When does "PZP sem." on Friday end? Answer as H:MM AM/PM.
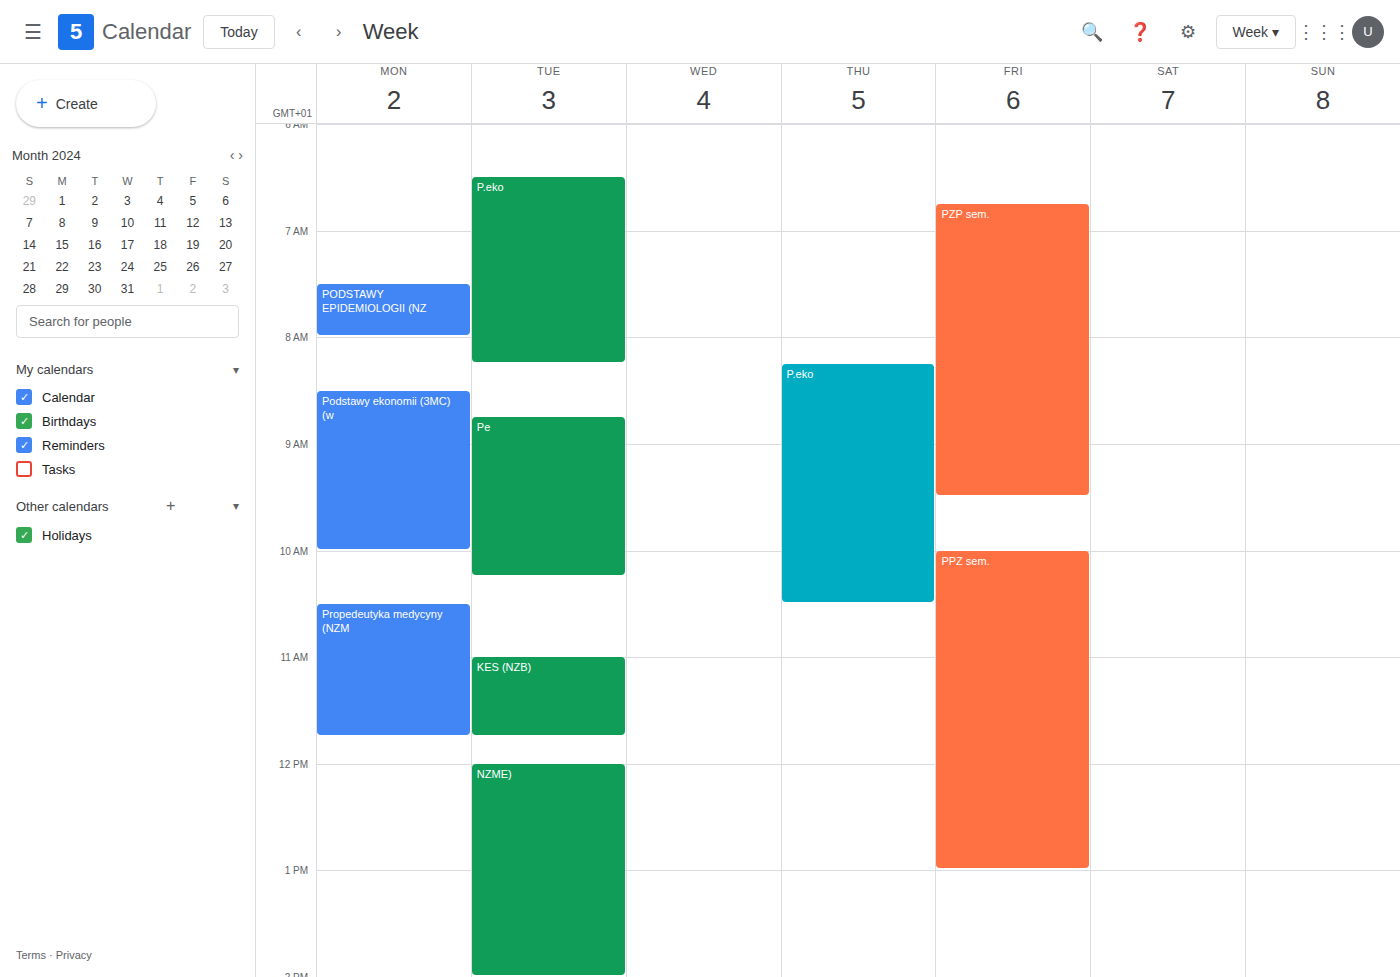
9:30 AM